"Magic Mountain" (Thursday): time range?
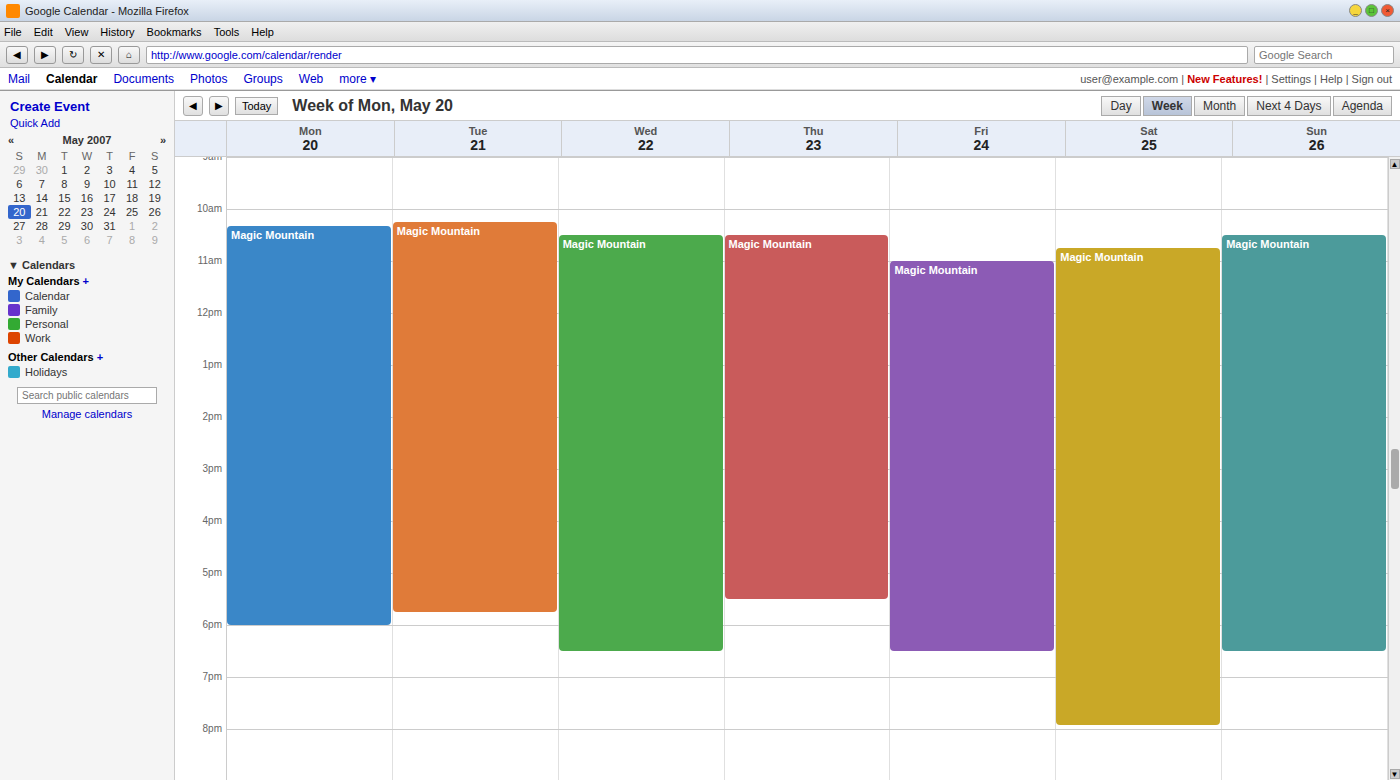
10:30 AM to 5:30 PM